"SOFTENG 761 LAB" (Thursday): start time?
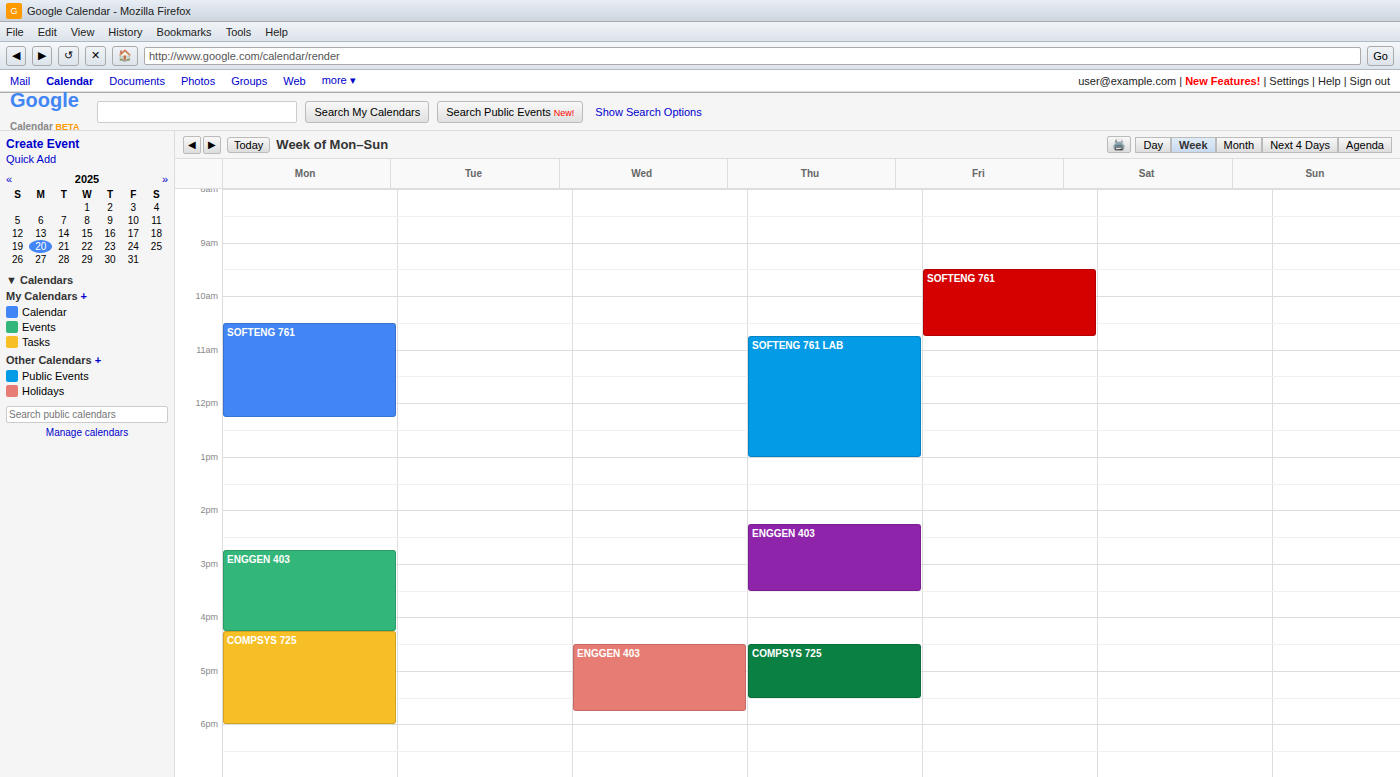
10:45 AM